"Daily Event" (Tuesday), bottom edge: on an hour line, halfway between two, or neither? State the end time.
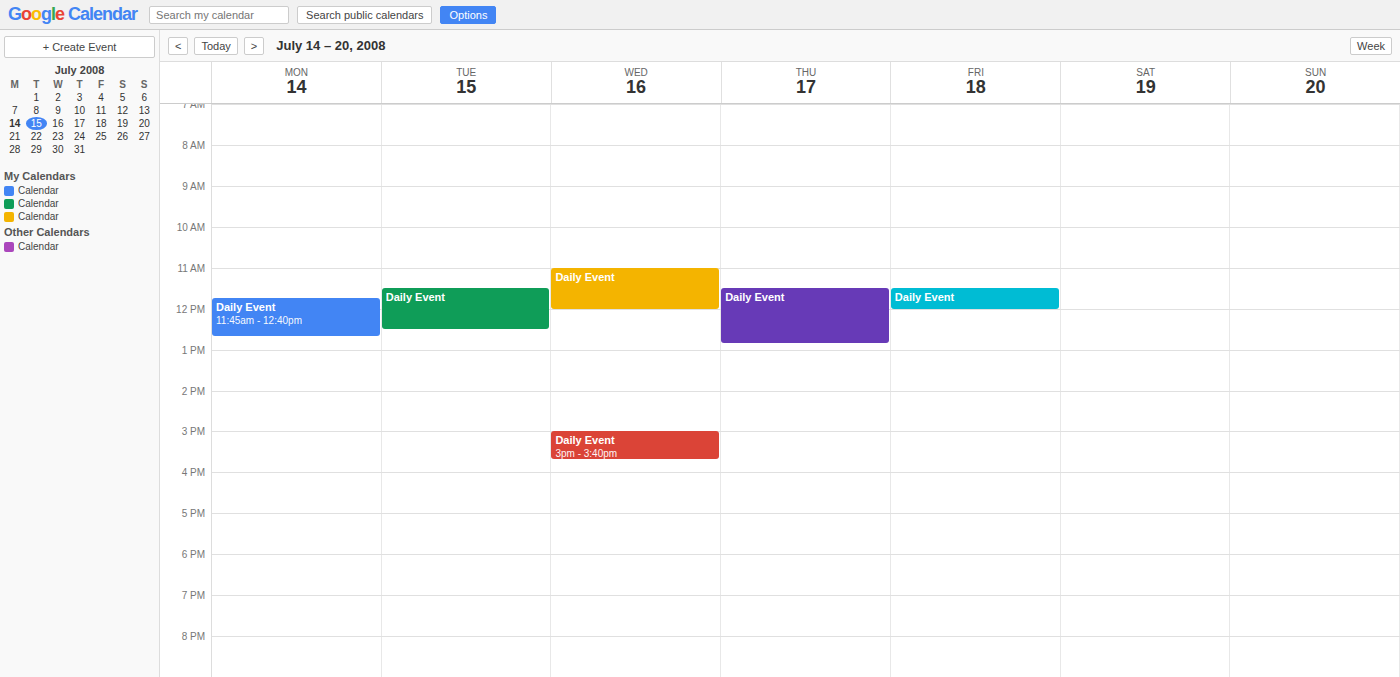
12:30 PM -- halfway between the 12 PM and 1 PM lines.